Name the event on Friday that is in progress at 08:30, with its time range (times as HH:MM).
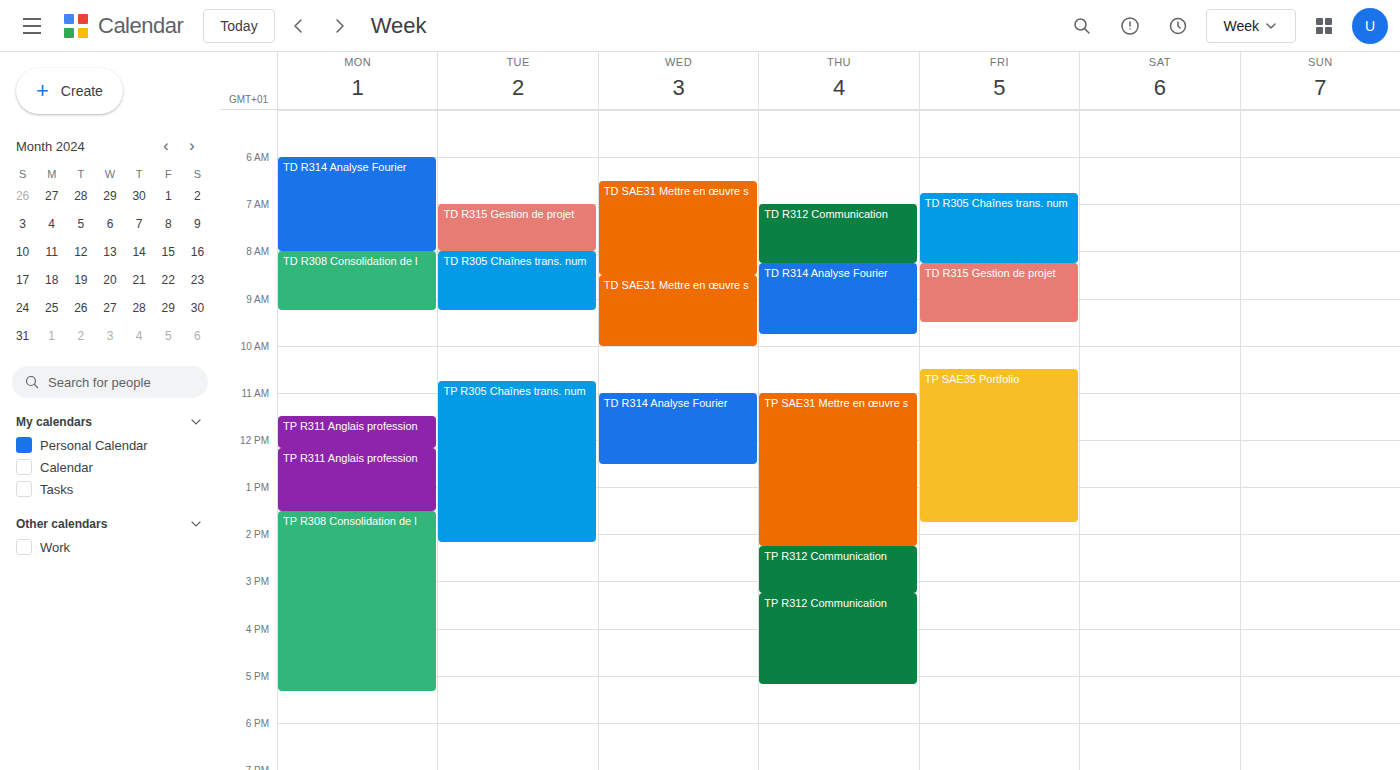
"TD R315 Gestion de projet", 08:15 to 09:30